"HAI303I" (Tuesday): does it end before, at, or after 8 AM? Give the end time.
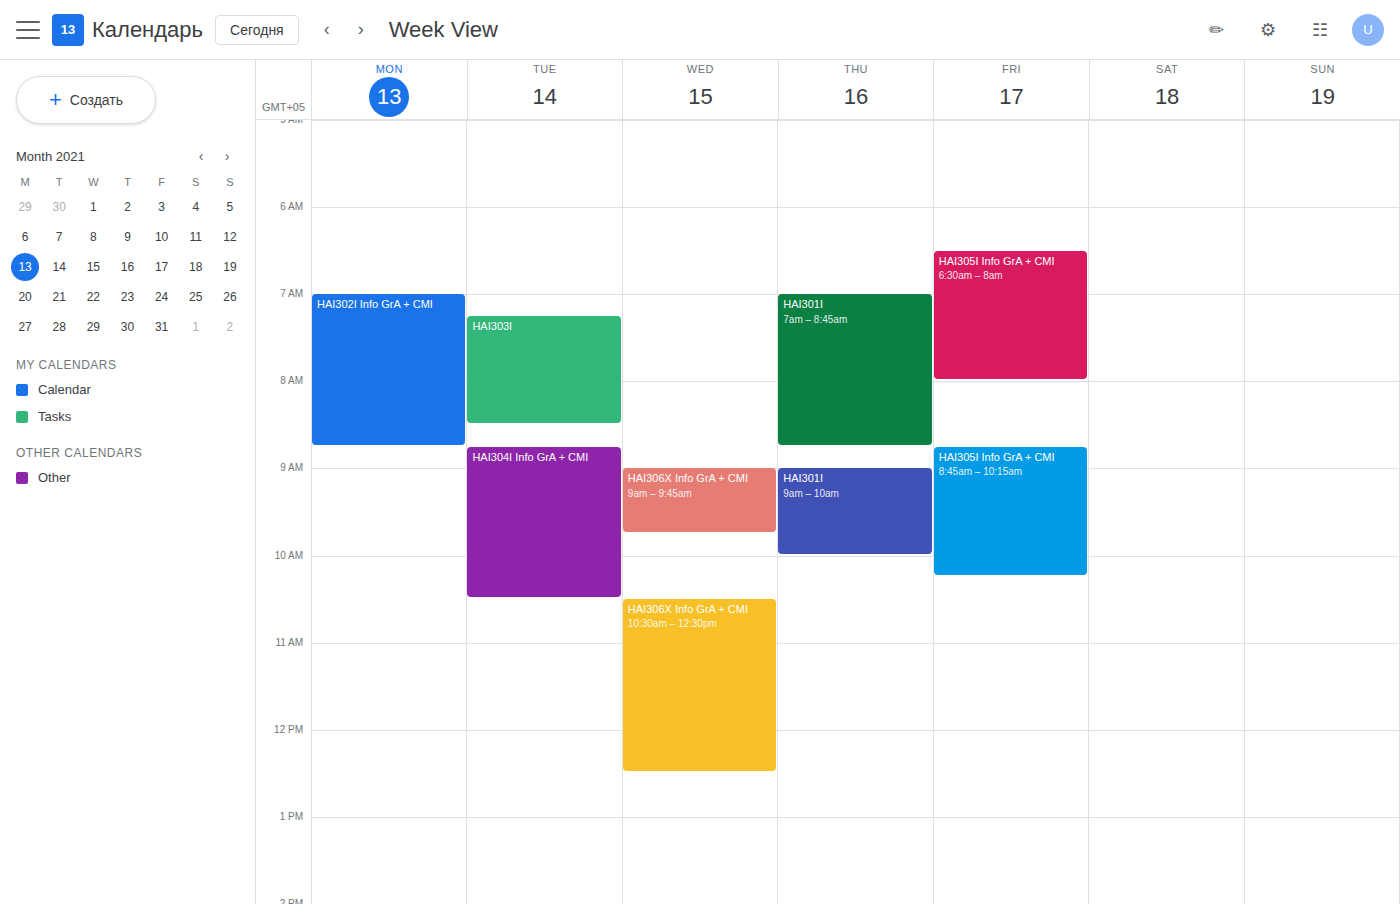
8:30 AM -- after 8 AM, 30 minutes below the 8 AM line.